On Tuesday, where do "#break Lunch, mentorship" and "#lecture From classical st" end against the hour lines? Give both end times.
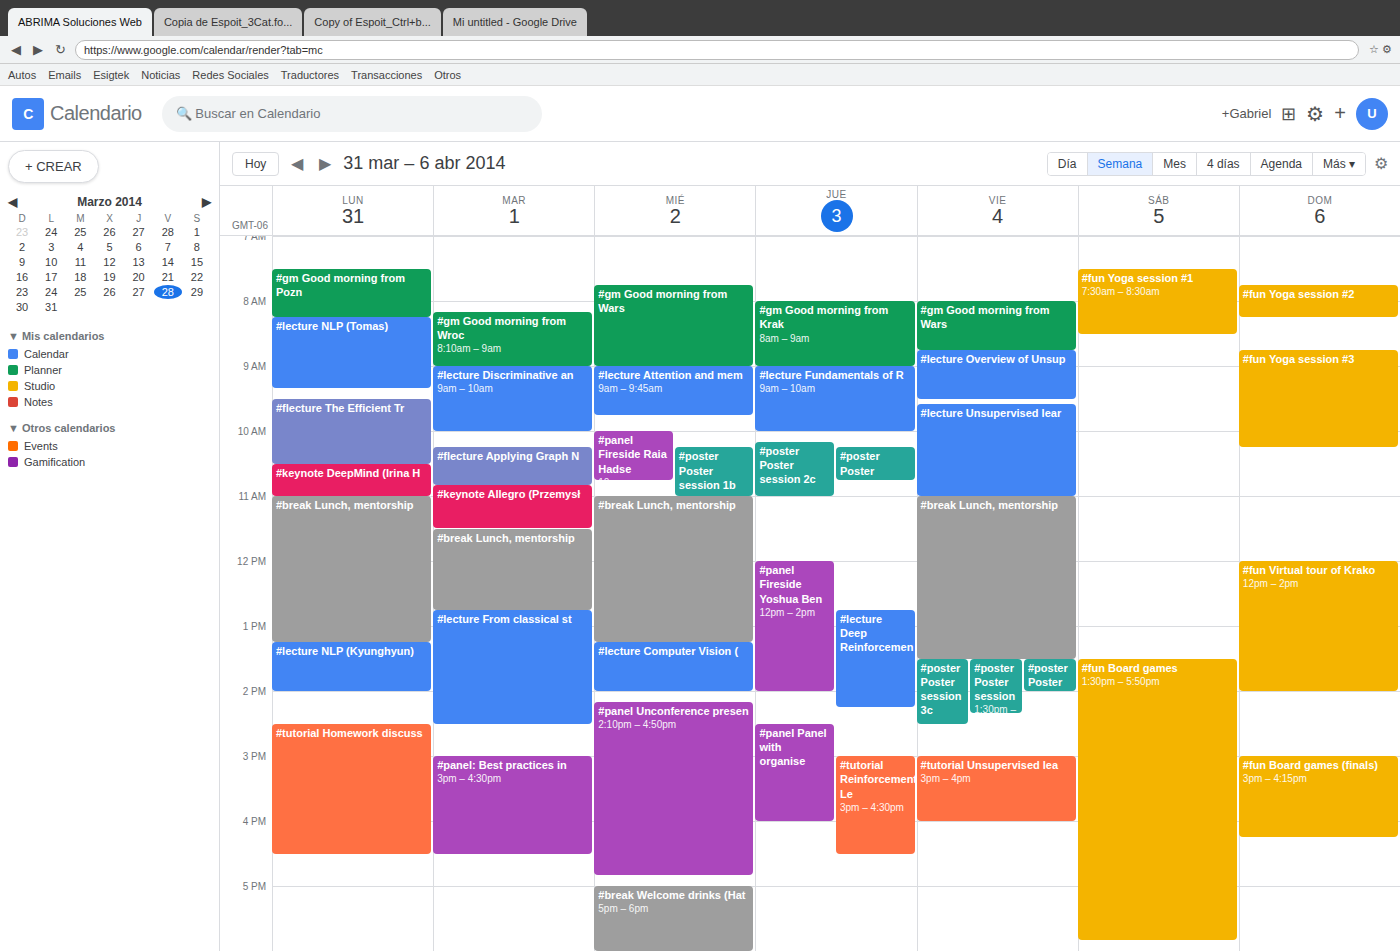
"#break Lunch, mentorship": 12:45 PM, neither: three quarters of the way from the 12 PM line to the 1 PM line. "#lecture From classical st": 2:30 PM, halfway between the 2 PM and 3 PM lines.